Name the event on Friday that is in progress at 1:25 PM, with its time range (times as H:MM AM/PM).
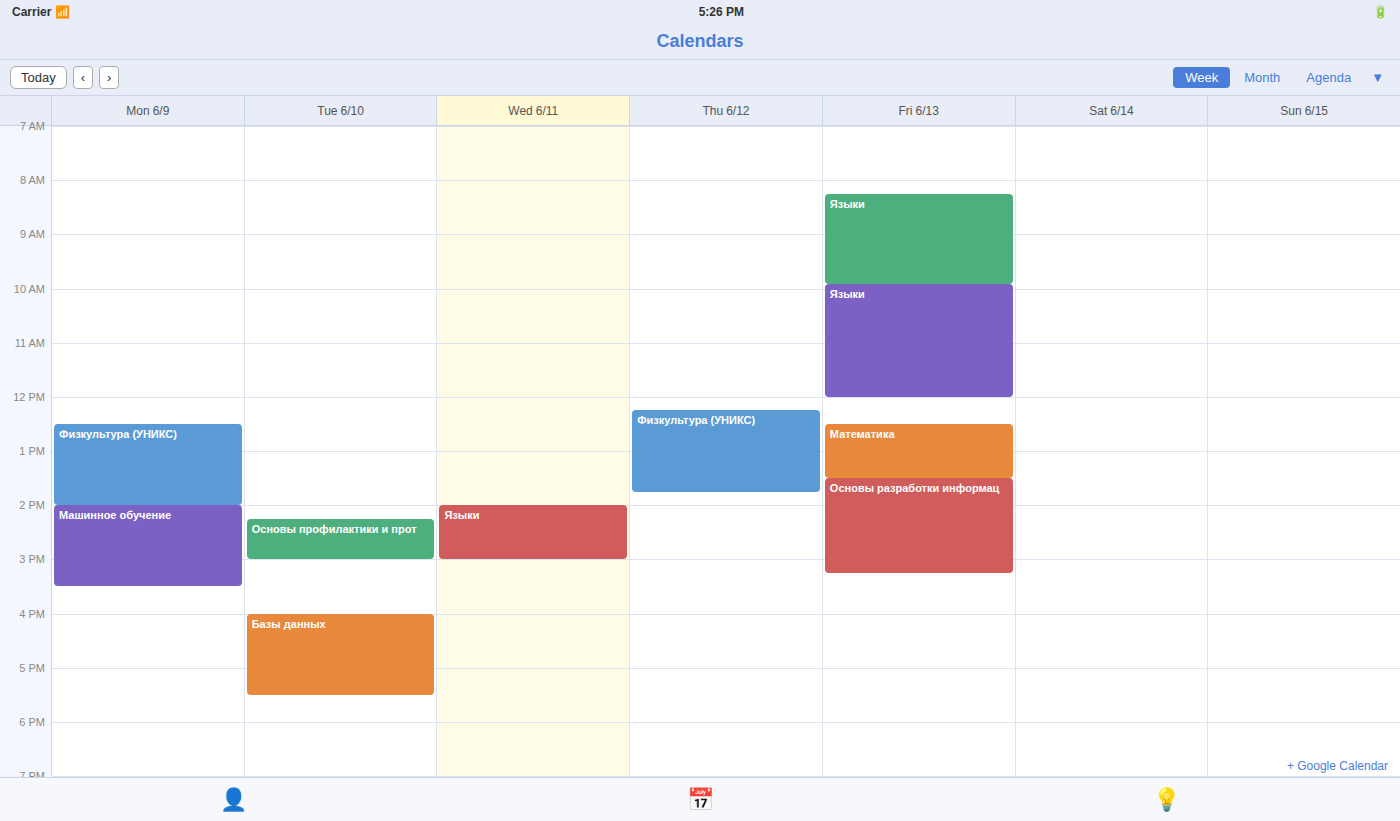
"Математика", 12:30 PM to 1:30 PM